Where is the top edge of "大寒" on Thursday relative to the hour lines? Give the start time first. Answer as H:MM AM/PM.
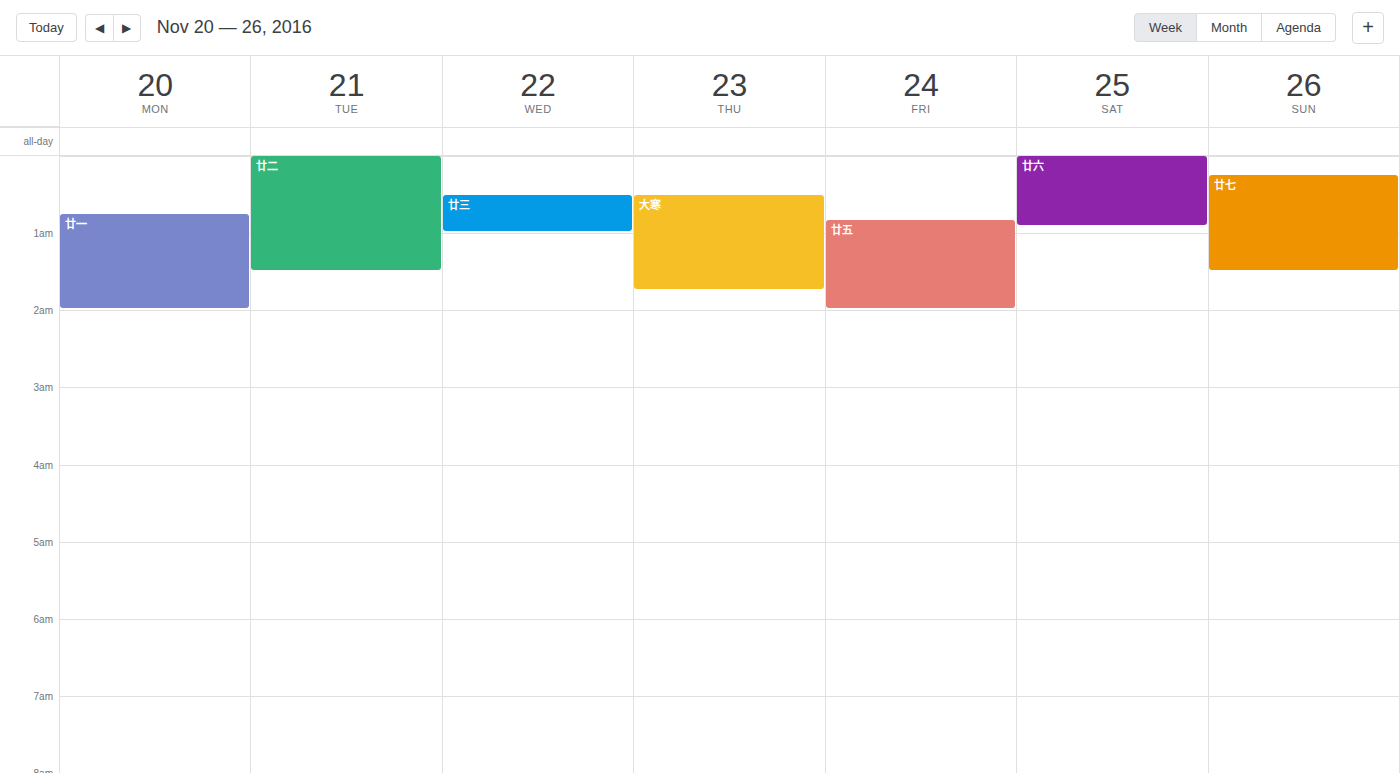
12:30 AM -- halfway between the 12 AM and 1 AM lines.